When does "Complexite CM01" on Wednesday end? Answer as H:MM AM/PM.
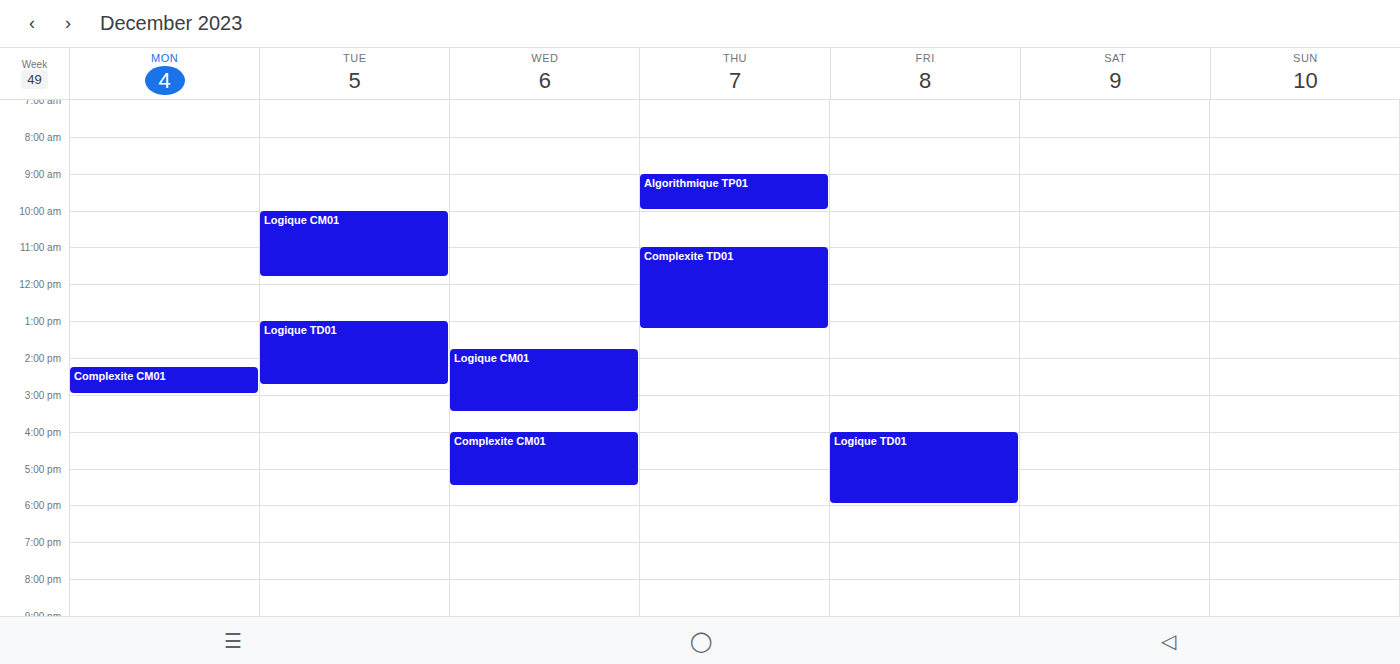
5:30 PM